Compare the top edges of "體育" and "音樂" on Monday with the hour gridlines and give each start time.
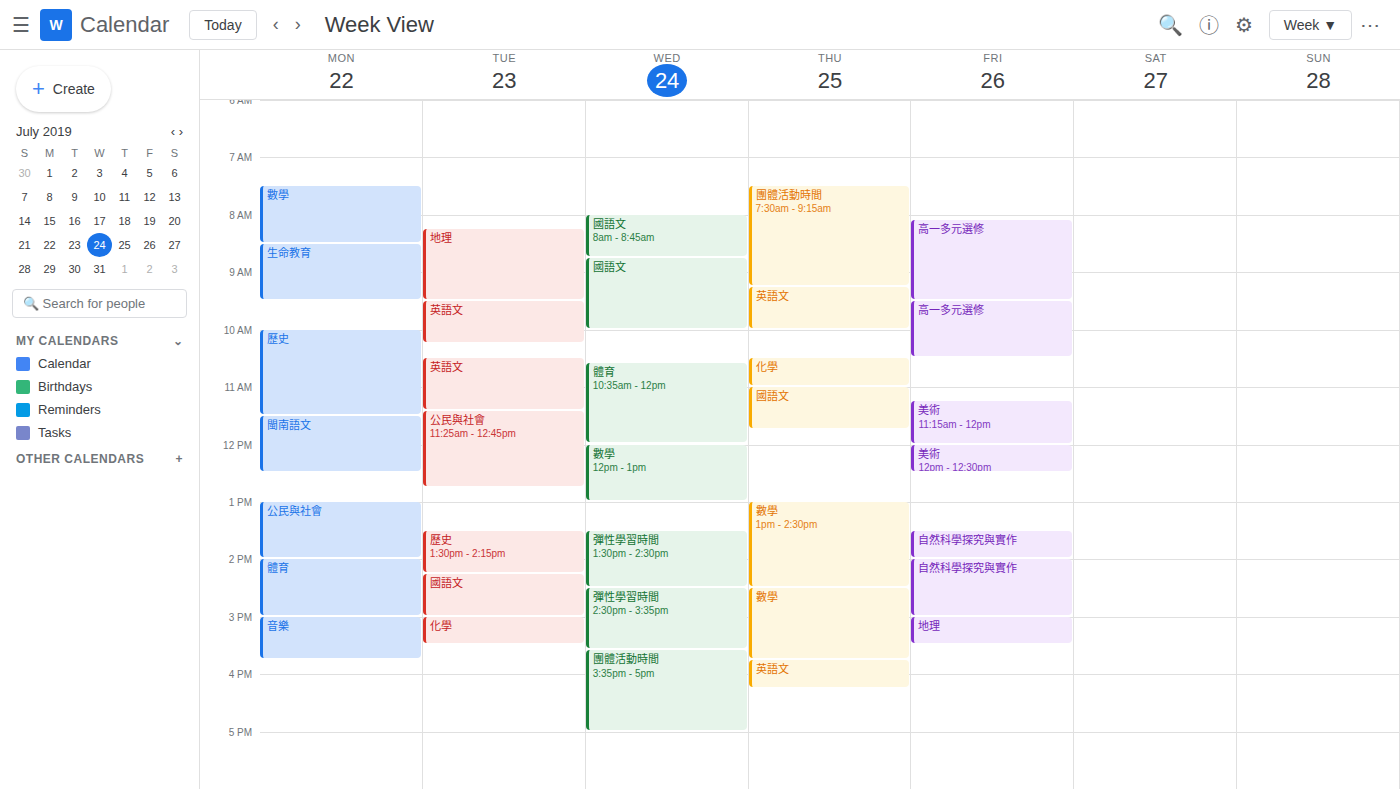
"體育": 2:00 PM, exactly on the 2 PM line. "音樂": 3:00 PM, exactly on the 3 PM line.